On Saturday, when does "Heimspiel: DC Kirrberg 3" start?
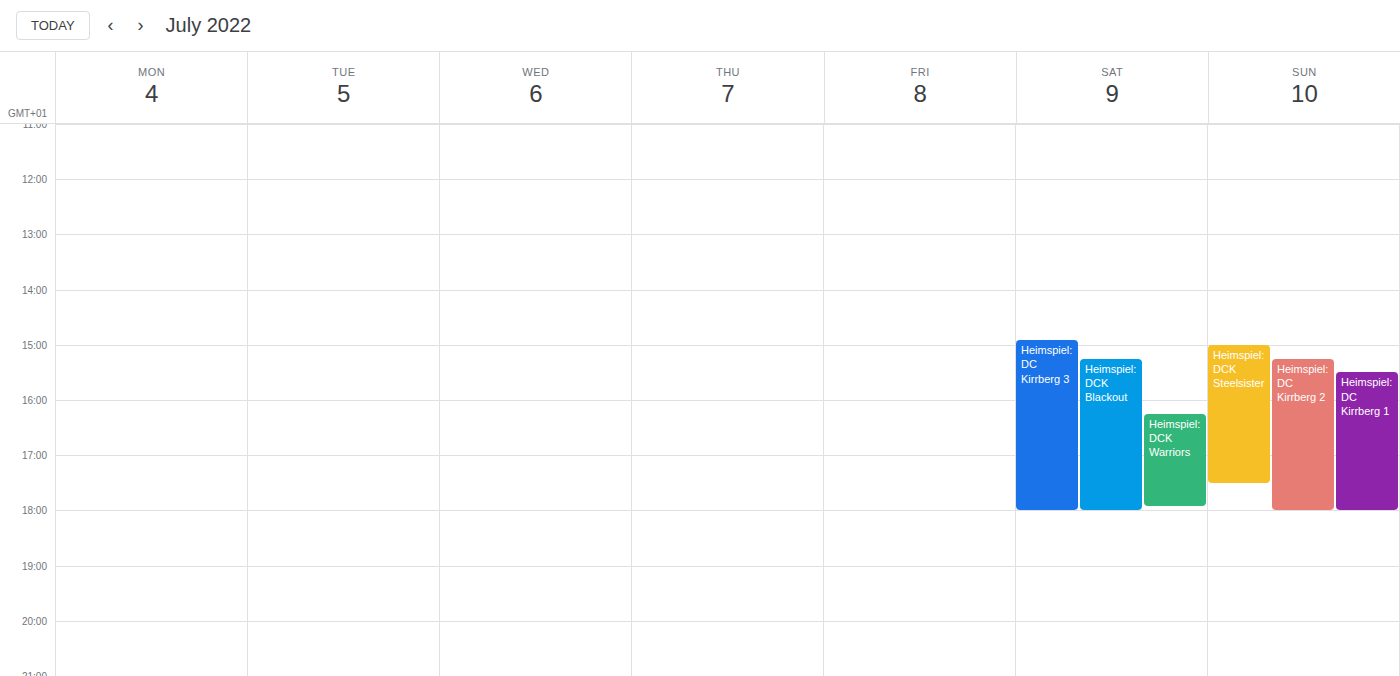
2:55 PM